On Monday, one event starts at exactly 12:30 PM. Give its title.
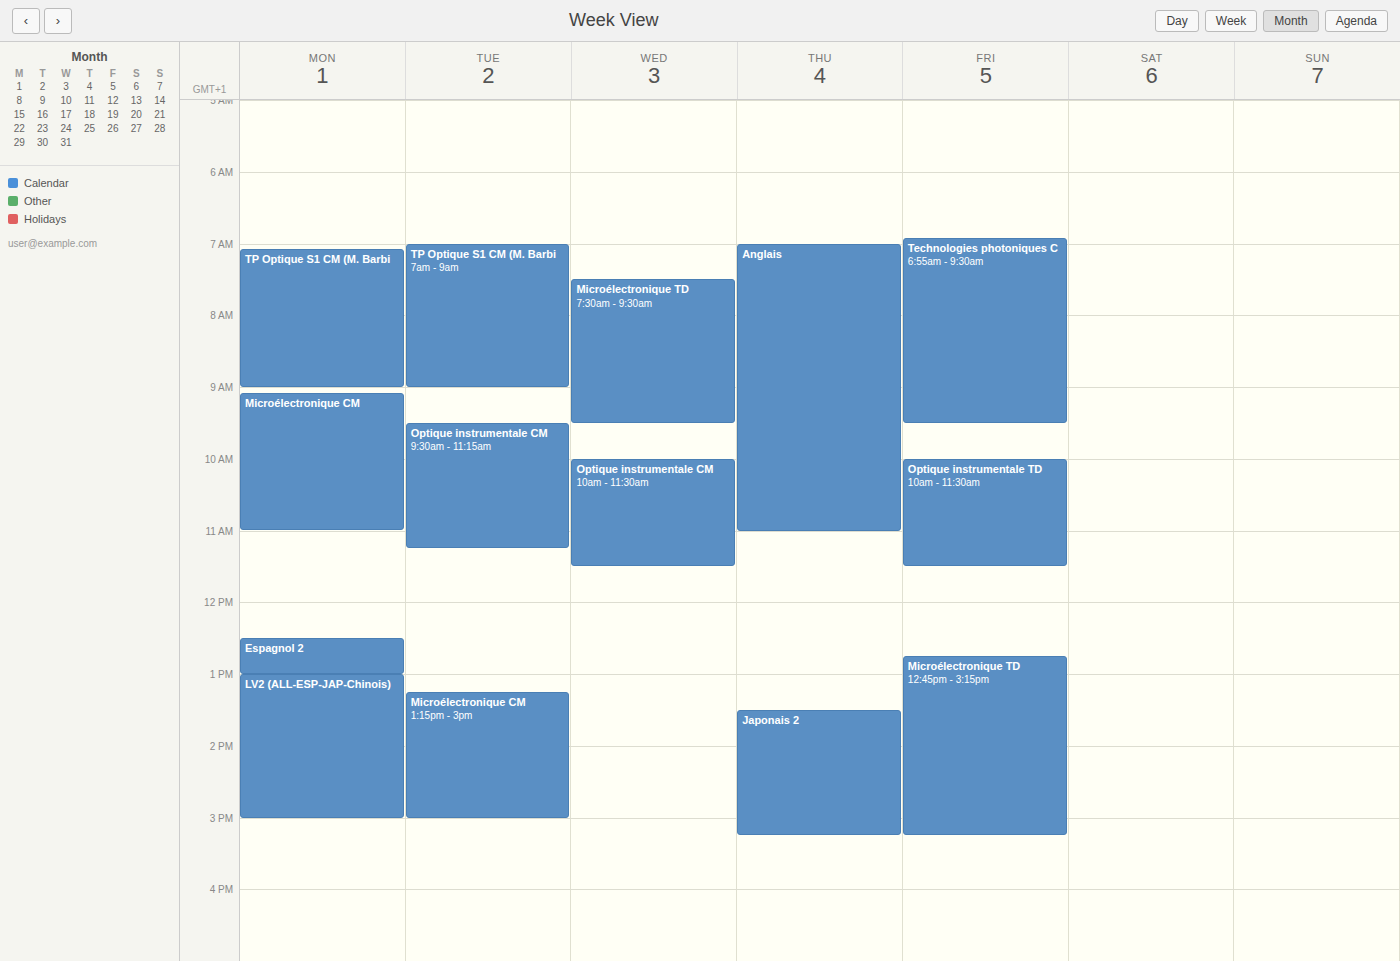
"Espagnol 2"